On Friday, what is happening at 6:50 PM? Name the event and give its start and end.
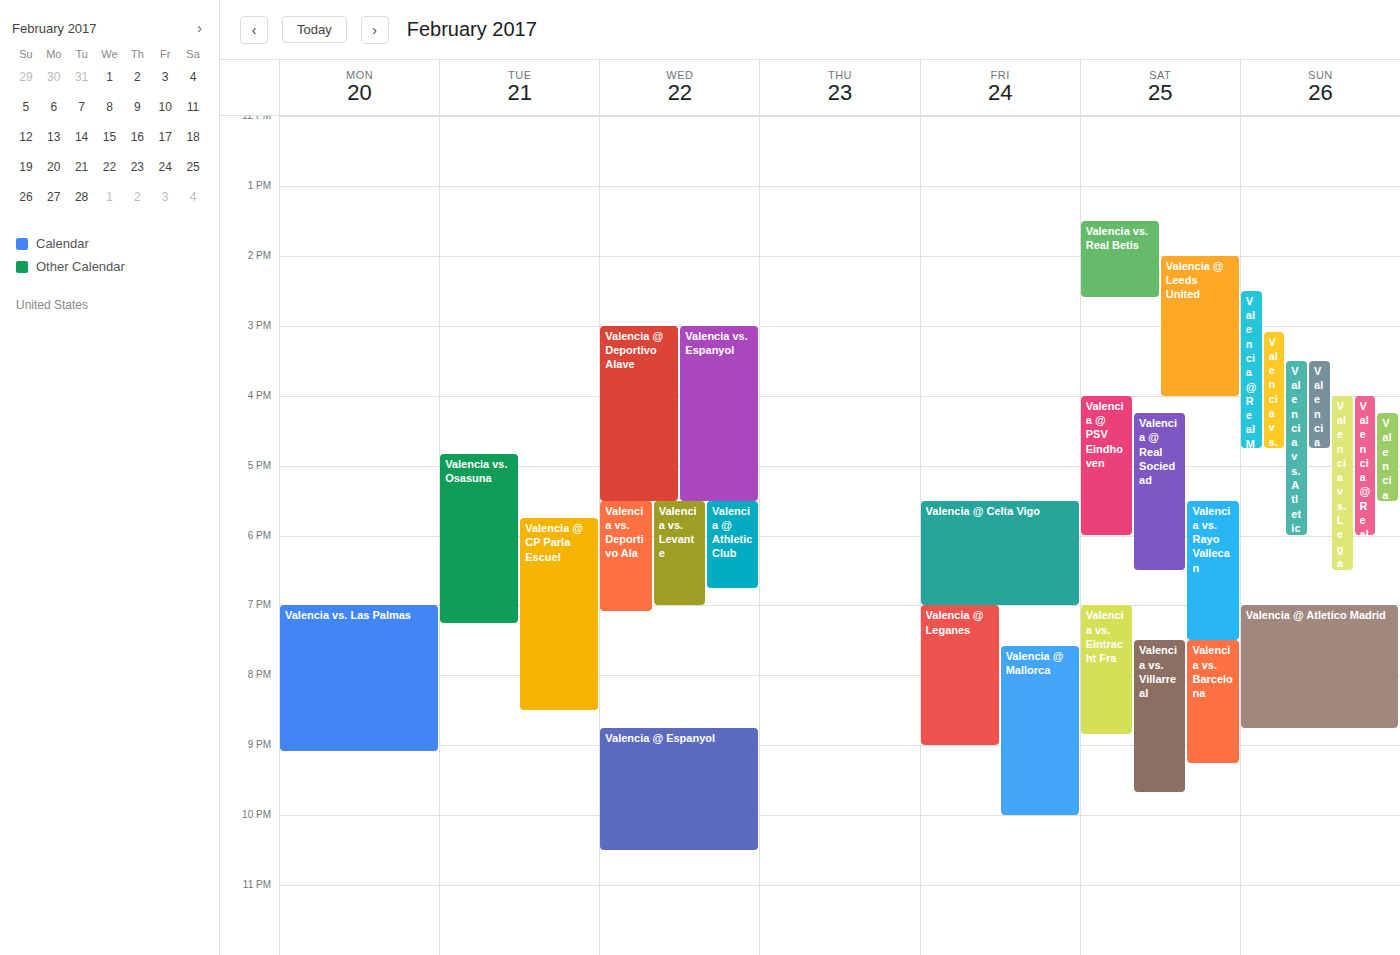
"Valencia @ Celta Vigo", 5:30 PM to 7:00 PM